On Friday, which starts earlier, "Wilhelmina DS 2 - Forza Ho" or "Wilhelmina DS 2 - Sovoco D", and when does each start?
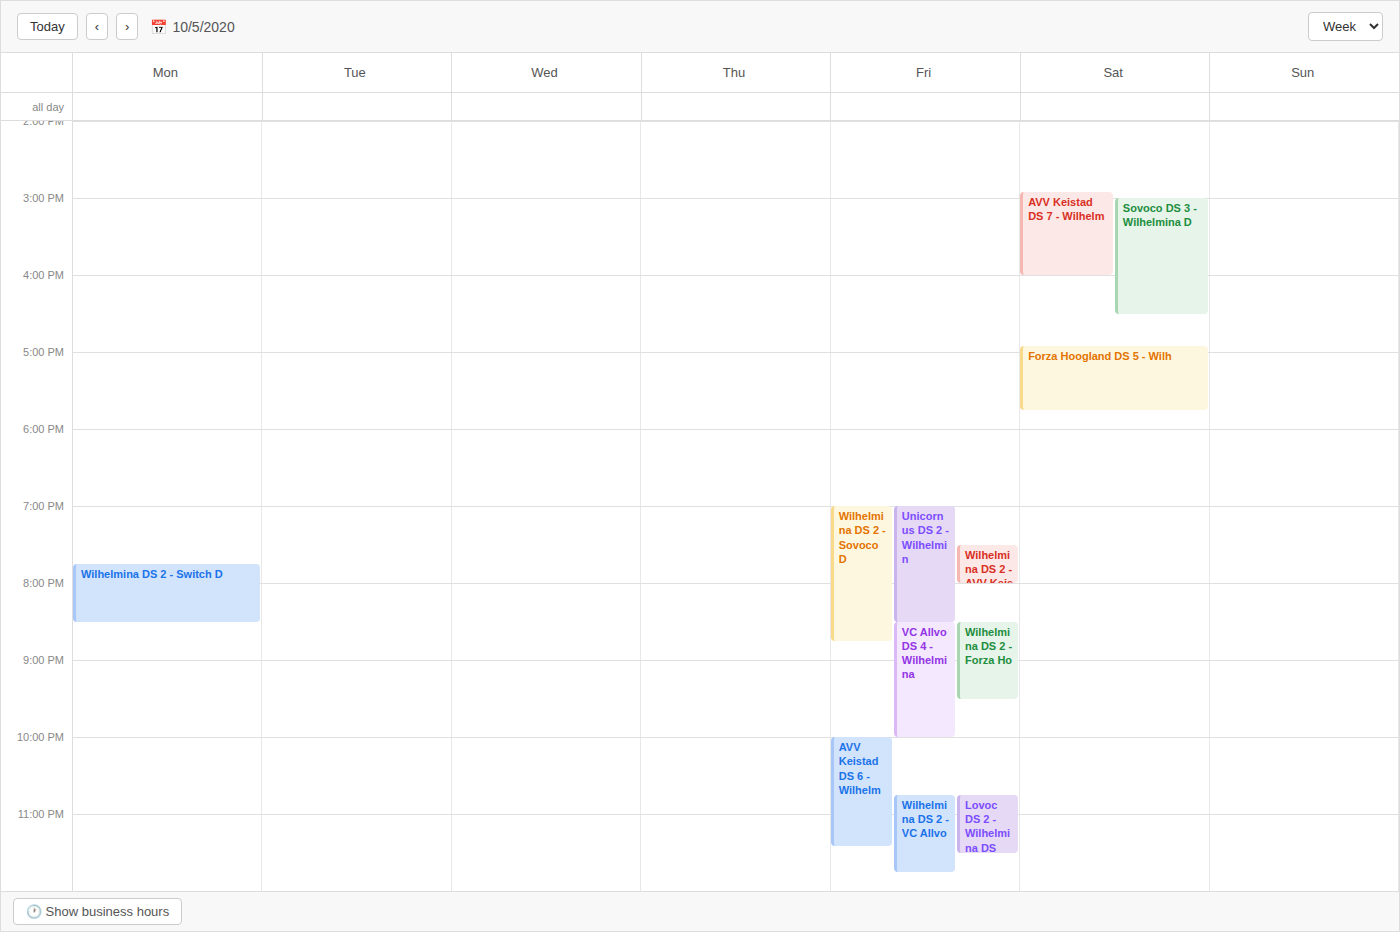
"Wilhelmina DS 2 - Sovoco D" 7:00 PM; "Wilhelmina DS 2 - Forza Ho" 8:30 PM.